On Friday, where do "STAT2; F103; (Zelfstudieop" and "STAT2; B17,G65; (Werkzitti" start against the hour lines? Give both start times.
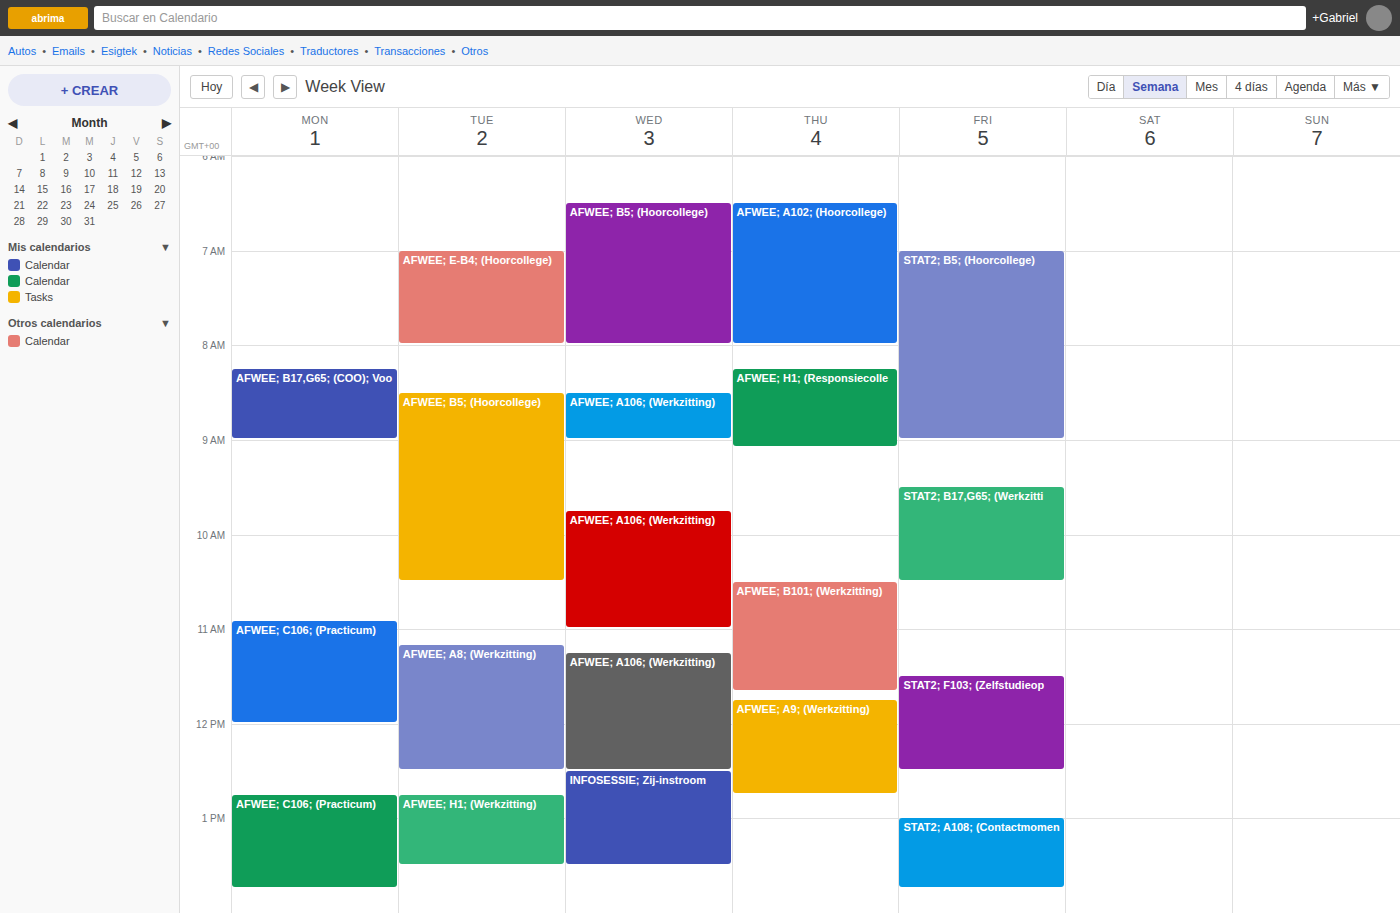
"STAT2; F103; (Zelfstudieop": 11:30 AM, halfway between the 11 AM and 12 PM lines. "STAT2; B17,G65; (Werkzitti": 9:30 AM, halfway between the 9 AM and 10 AM lines.